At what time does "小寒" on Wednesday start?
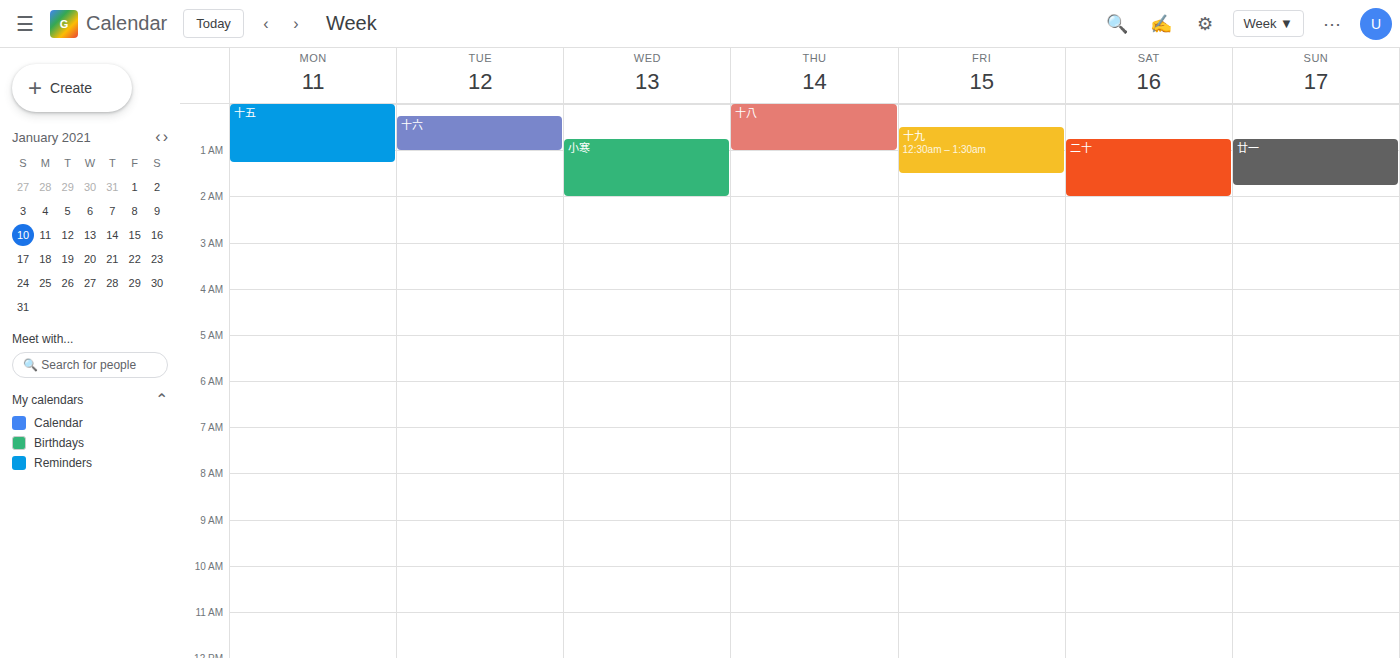
12:45 AM